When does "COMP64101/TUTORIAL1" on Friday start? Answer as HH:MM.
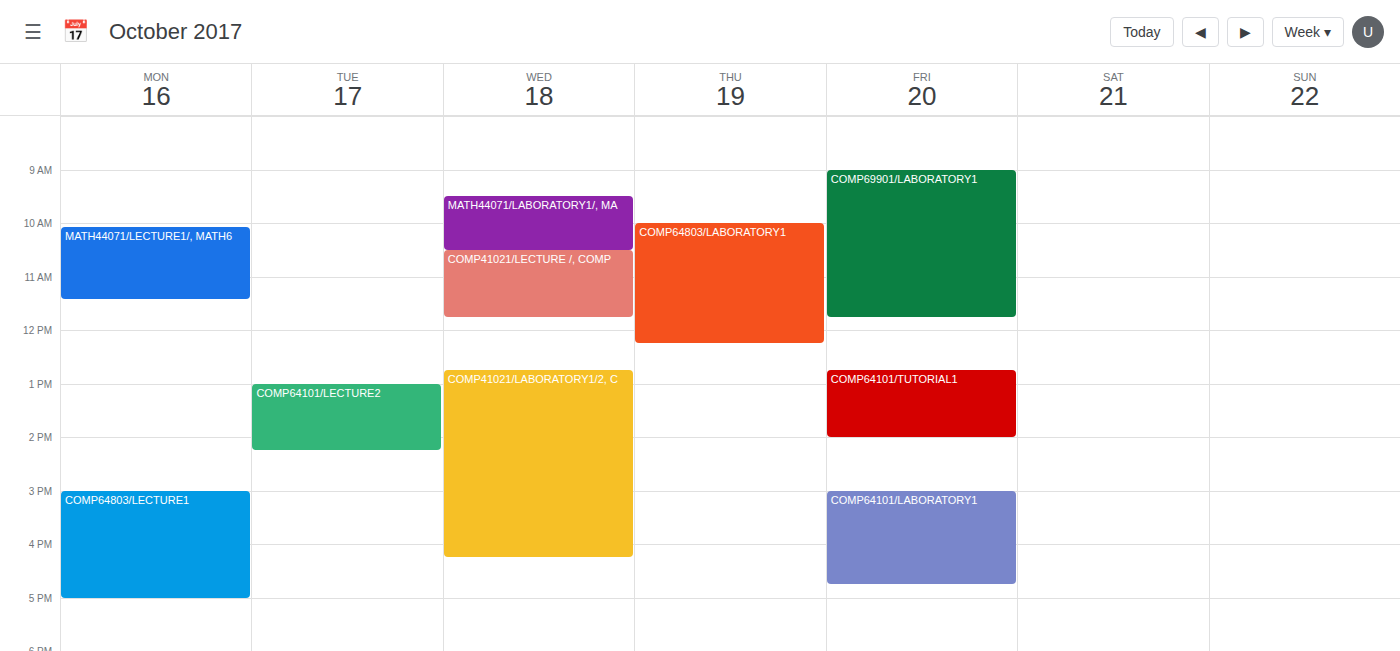
12:45